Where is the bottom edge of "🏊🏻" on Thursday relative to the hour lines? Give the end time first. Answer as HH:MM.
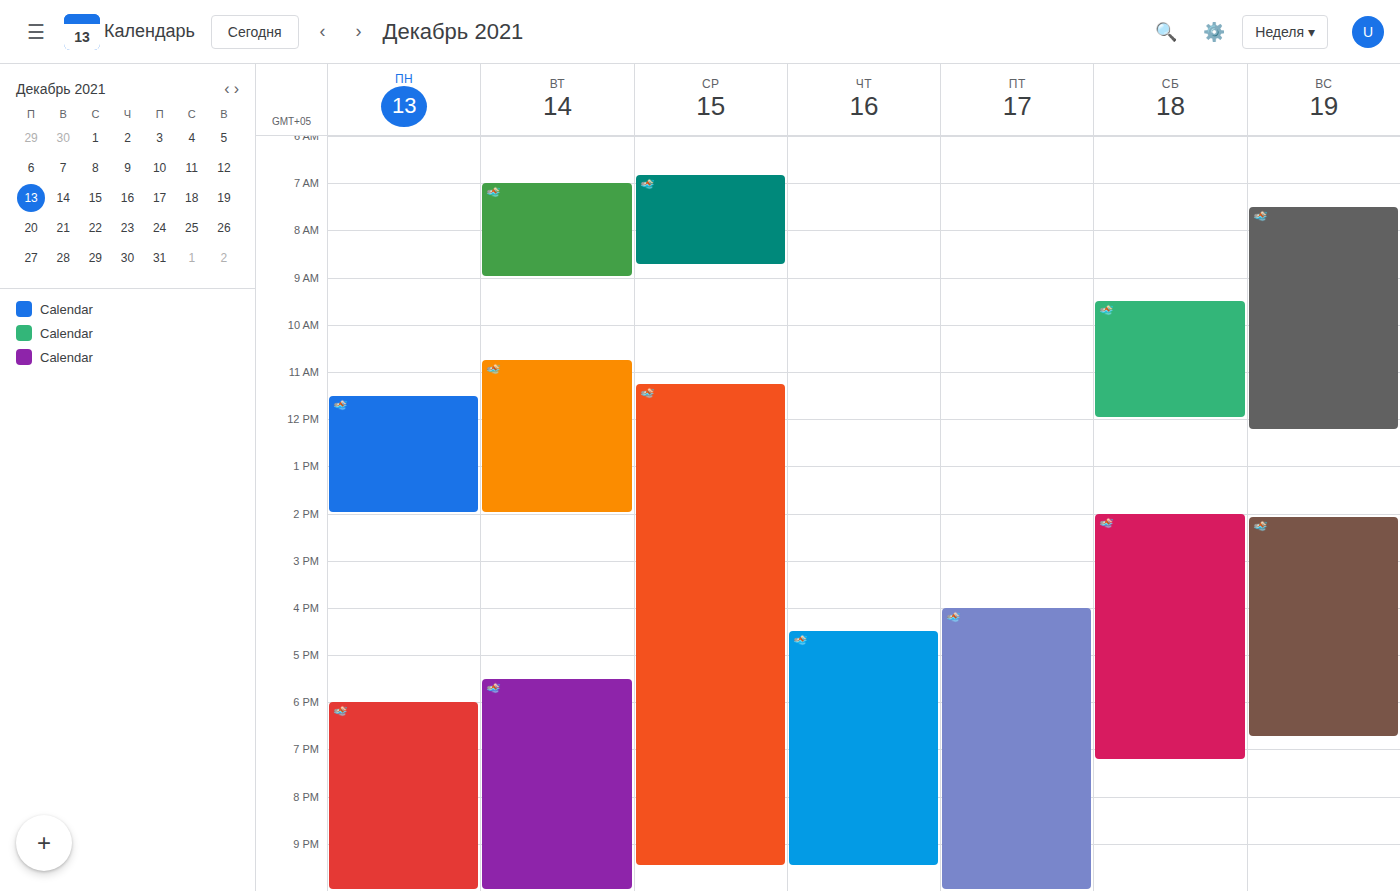
21:30 -- halfway between the 21:00 and 22:00 lines.